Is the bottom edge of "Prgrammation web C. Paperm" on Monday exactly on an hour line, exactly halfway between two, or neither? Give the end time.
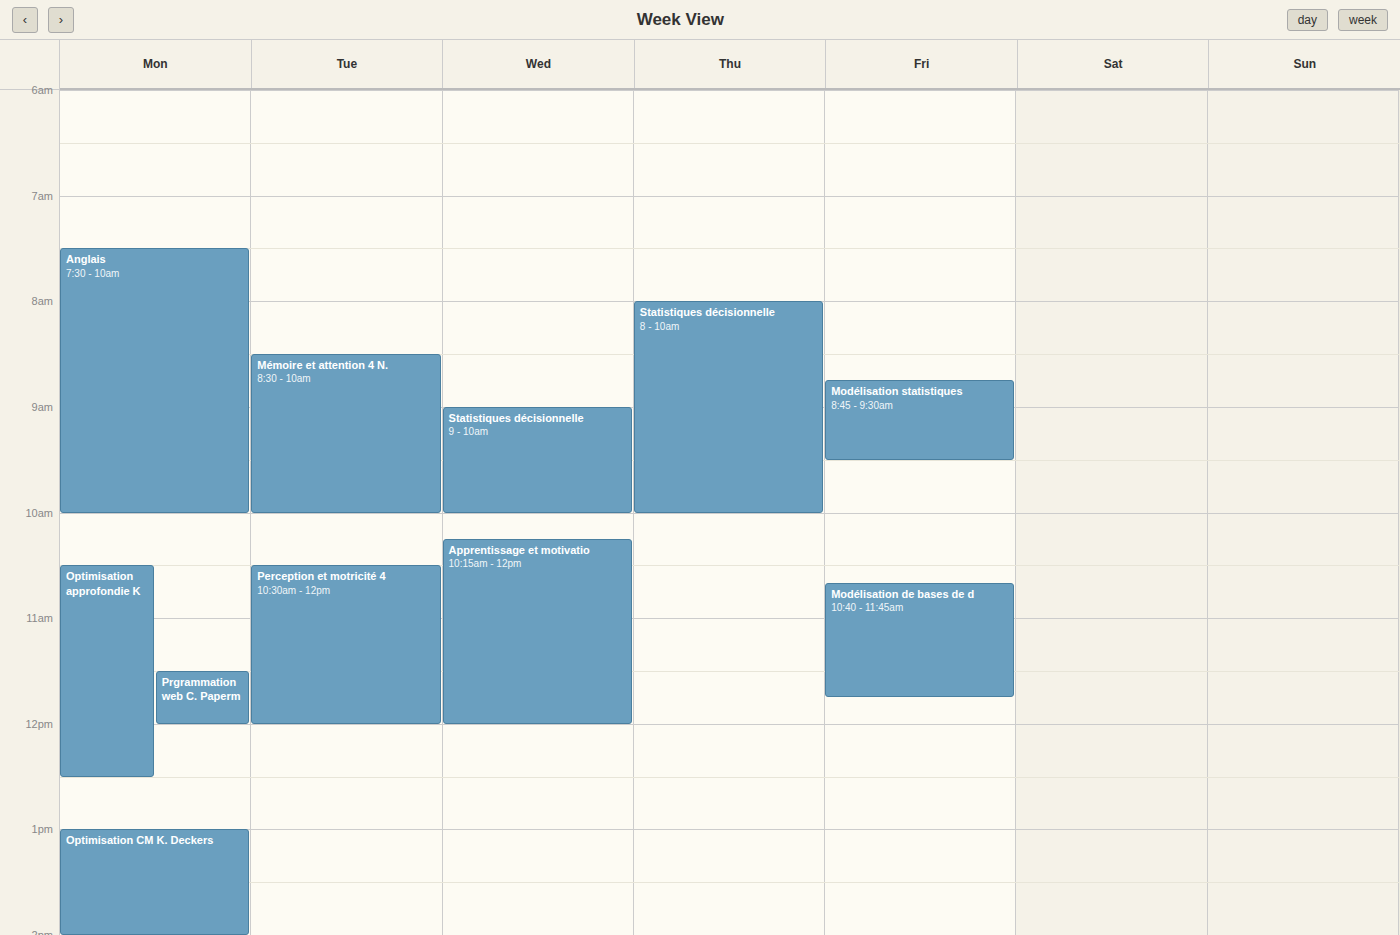
12:00 PM -- exactly on the 12 PM line.